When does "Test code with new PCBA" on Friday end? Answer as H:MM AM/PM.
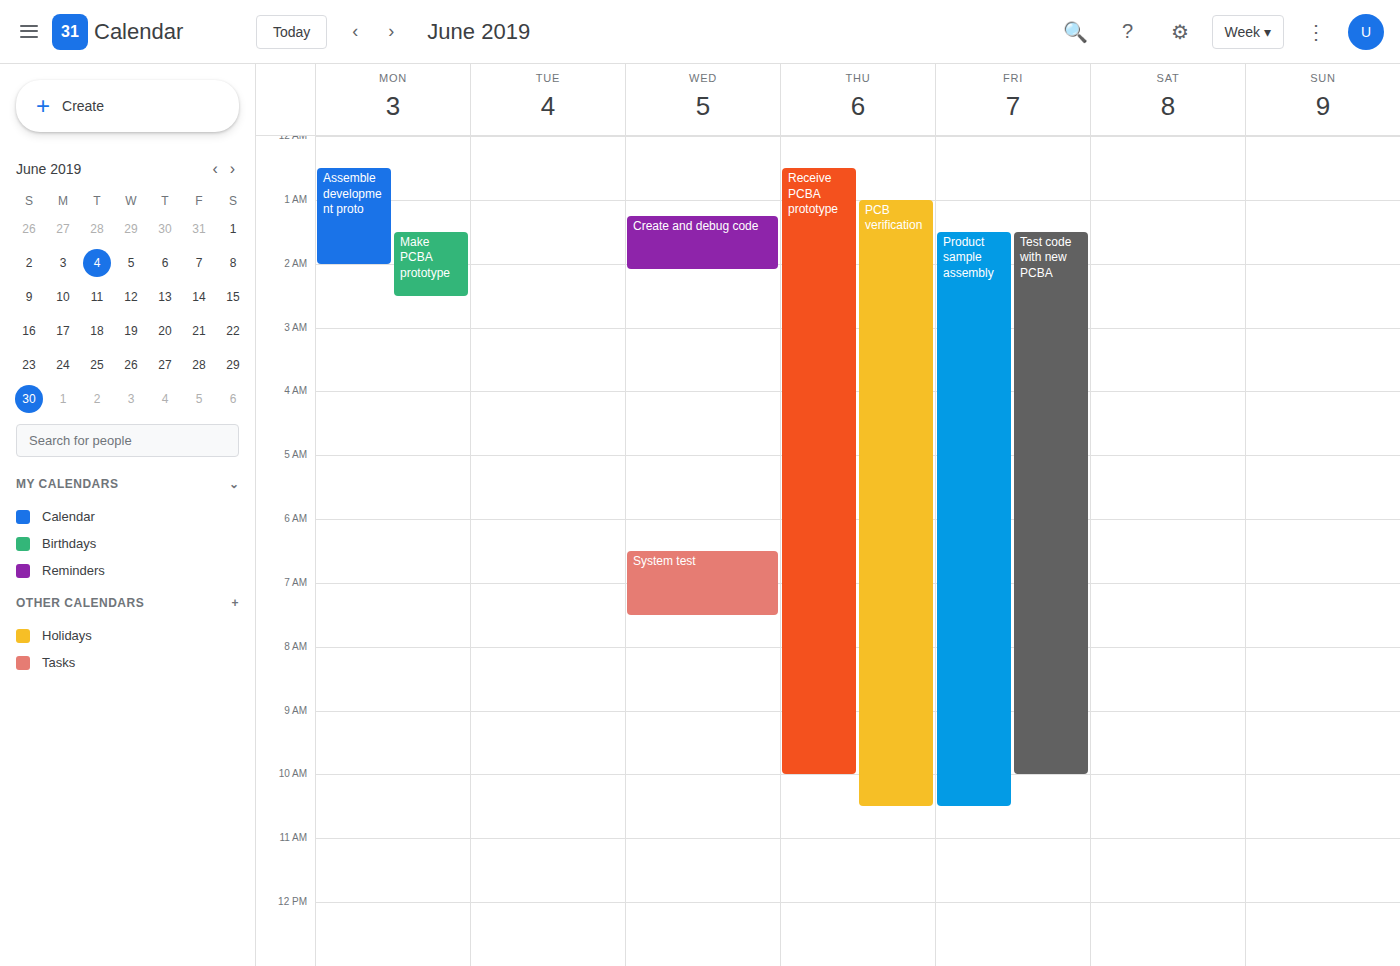
10:00 AM